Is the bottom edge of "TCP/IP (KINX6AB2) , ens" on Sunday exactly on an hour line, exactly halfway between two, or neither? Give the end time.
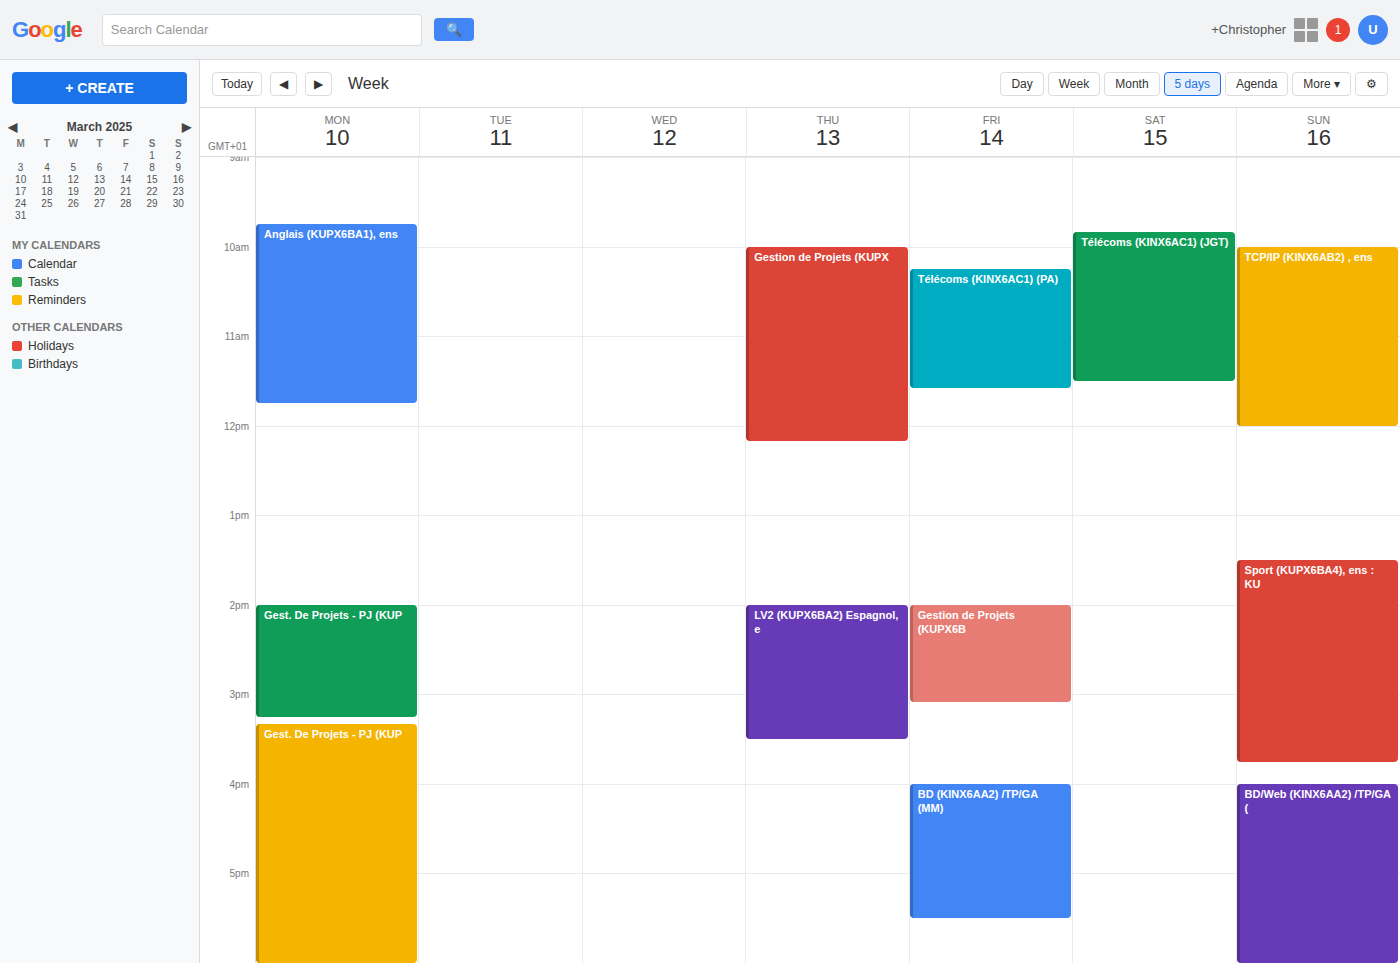
12:00 PM -- exactly on the 12 PM line.